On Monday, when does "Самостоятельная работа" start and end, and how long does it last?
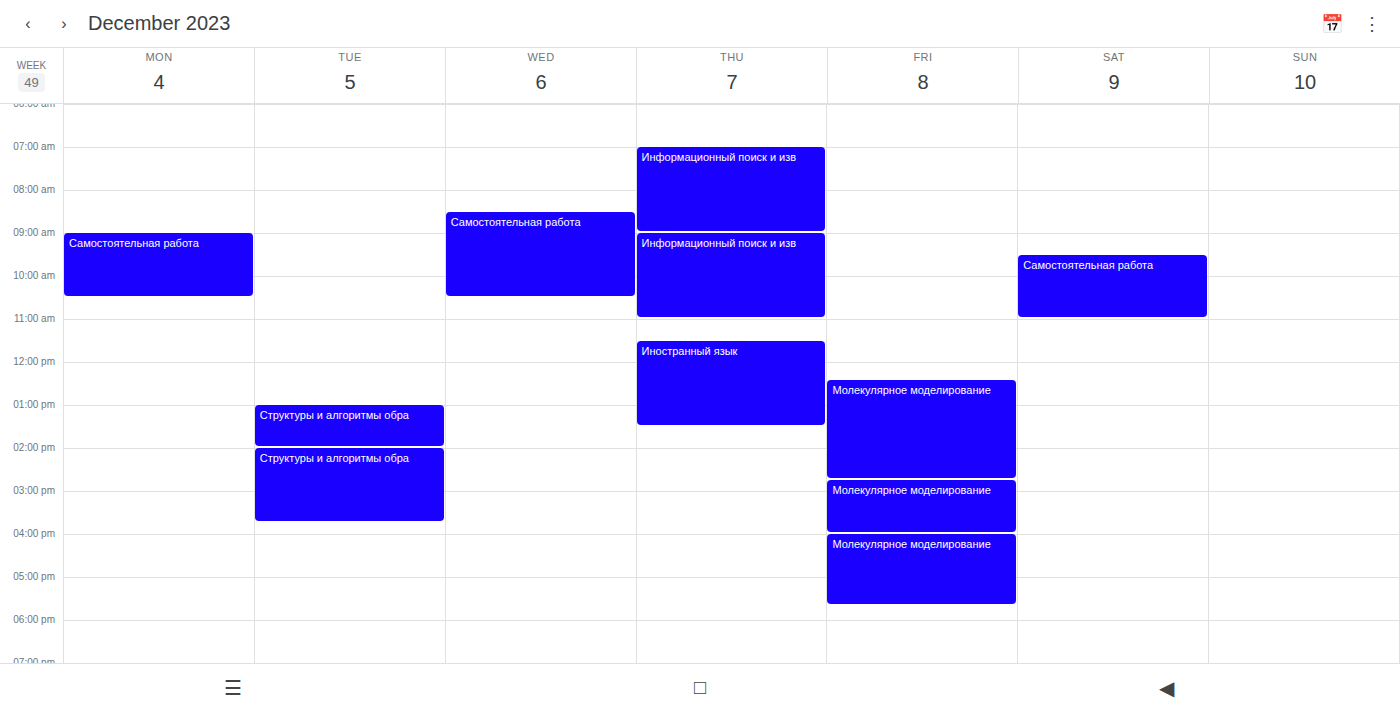
9:00 AM to 10:30 AM, 1 hour 30 minutes